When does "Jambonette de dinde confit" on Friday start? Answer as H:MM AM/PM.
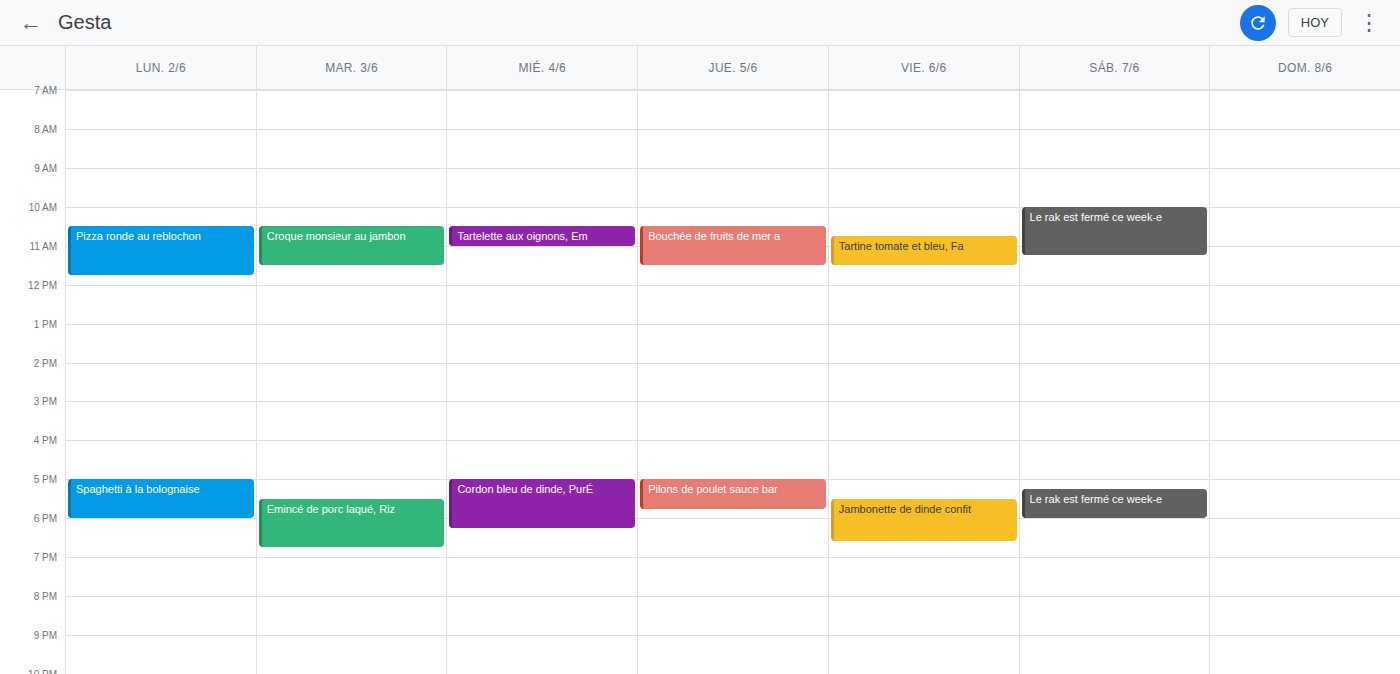
5:30 PM